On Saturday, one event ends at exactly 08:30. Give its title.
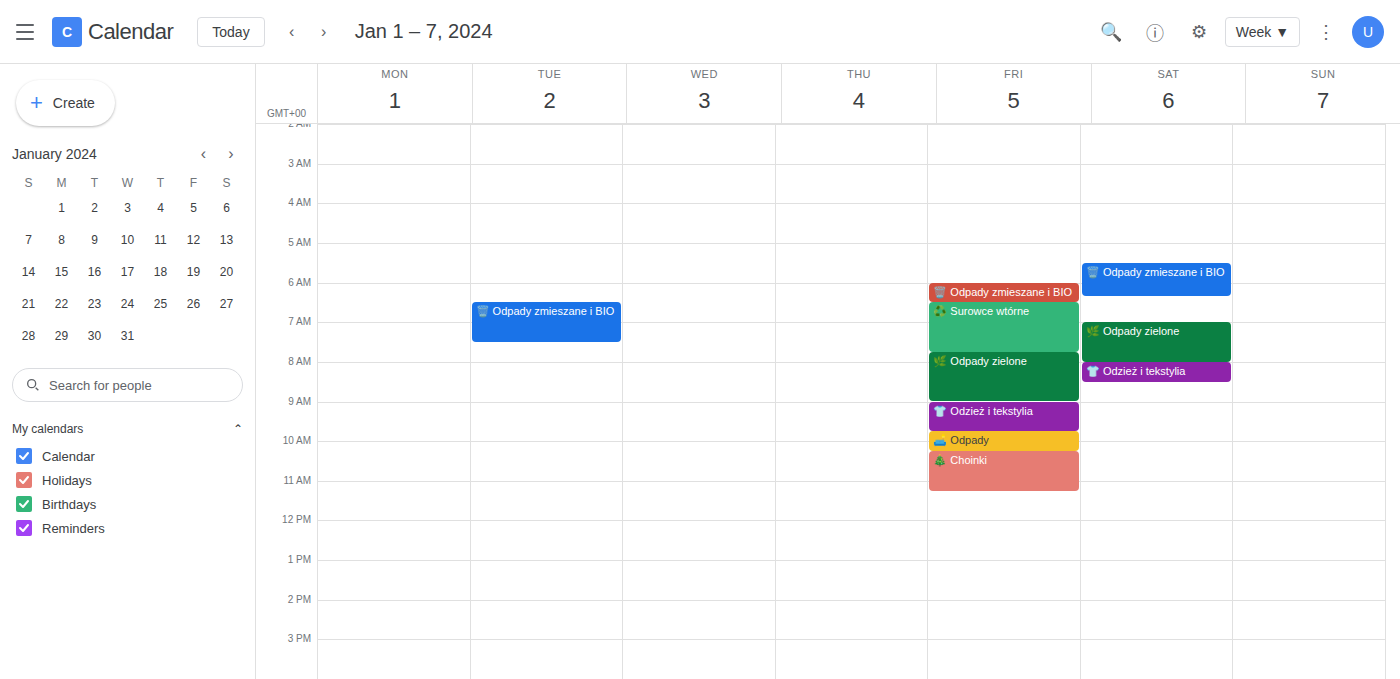
"👕 Odzież i tekstylia"